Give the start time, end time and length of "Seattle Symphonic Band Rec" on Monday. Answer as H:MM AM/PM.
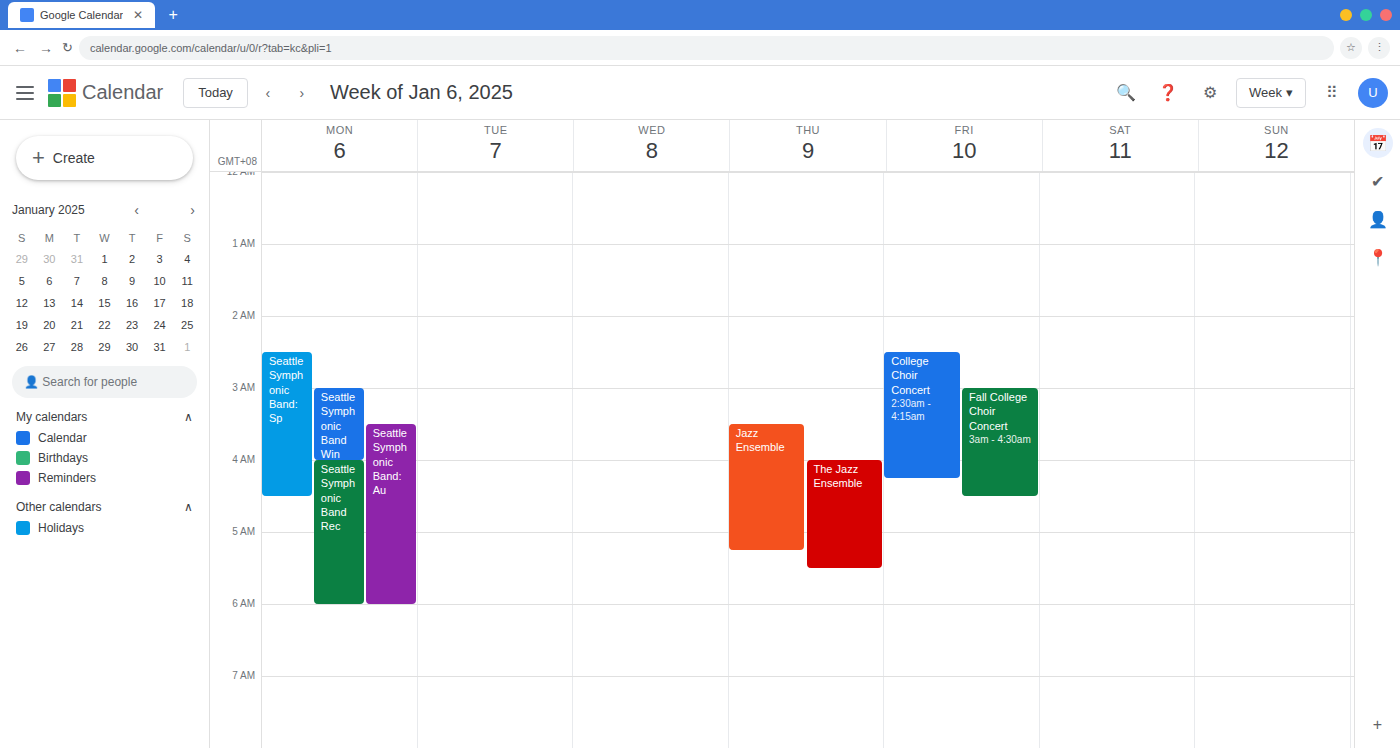
4:00 AM to 6:00 AM, 2 hours